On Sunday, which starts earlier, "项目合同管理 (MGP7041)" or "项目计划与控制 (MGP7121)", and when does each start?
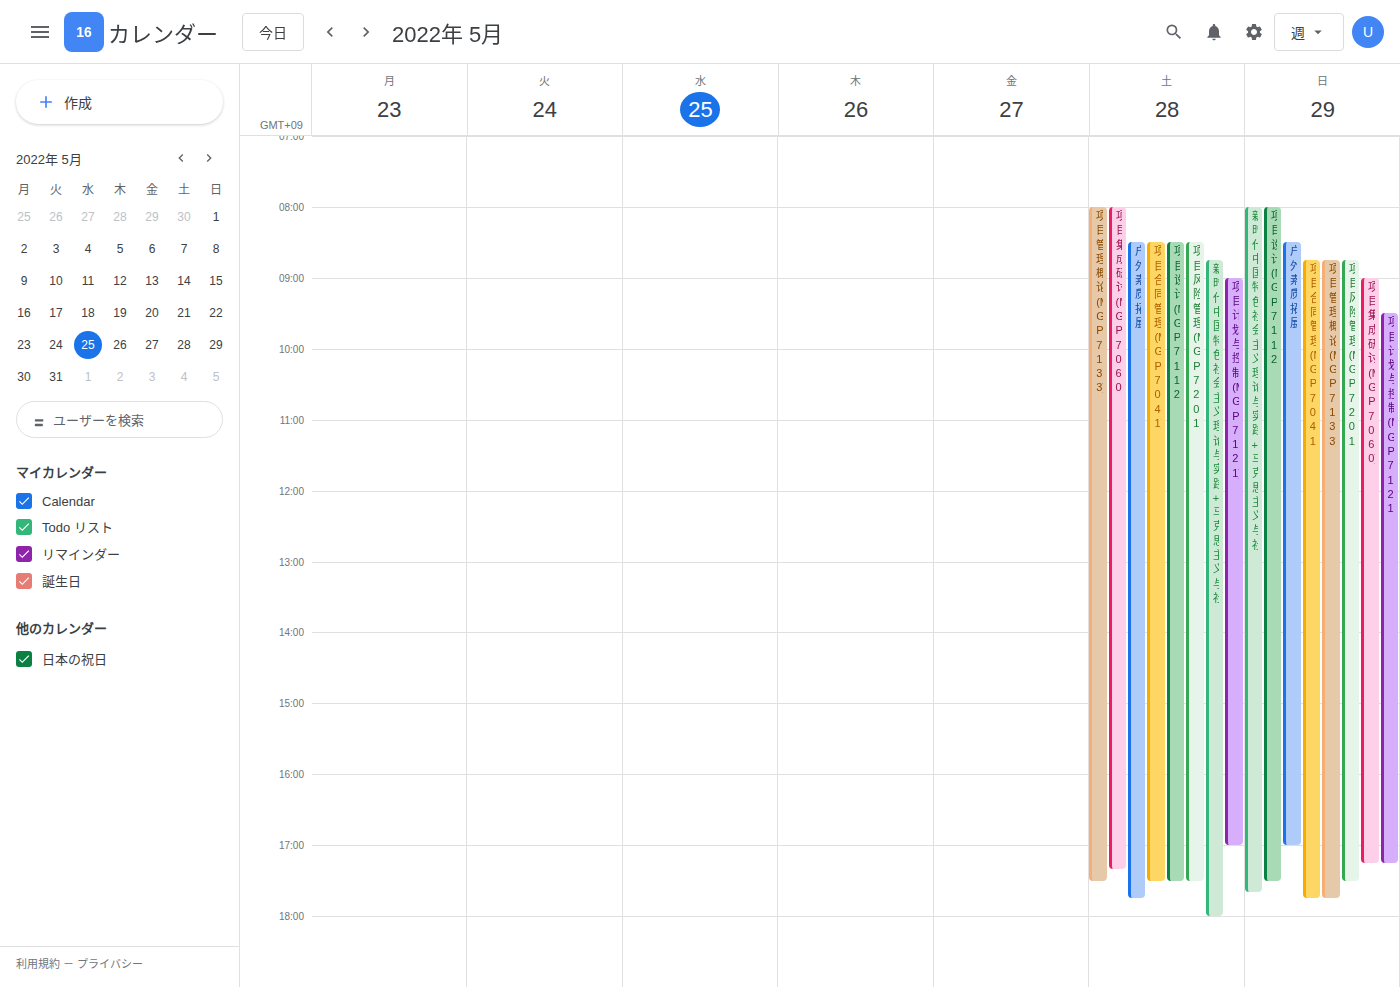
"项目合同管理 (MGP7041)" 8:45 AM; "项目计划与控制 (MGP7121)" 9:30 AM.